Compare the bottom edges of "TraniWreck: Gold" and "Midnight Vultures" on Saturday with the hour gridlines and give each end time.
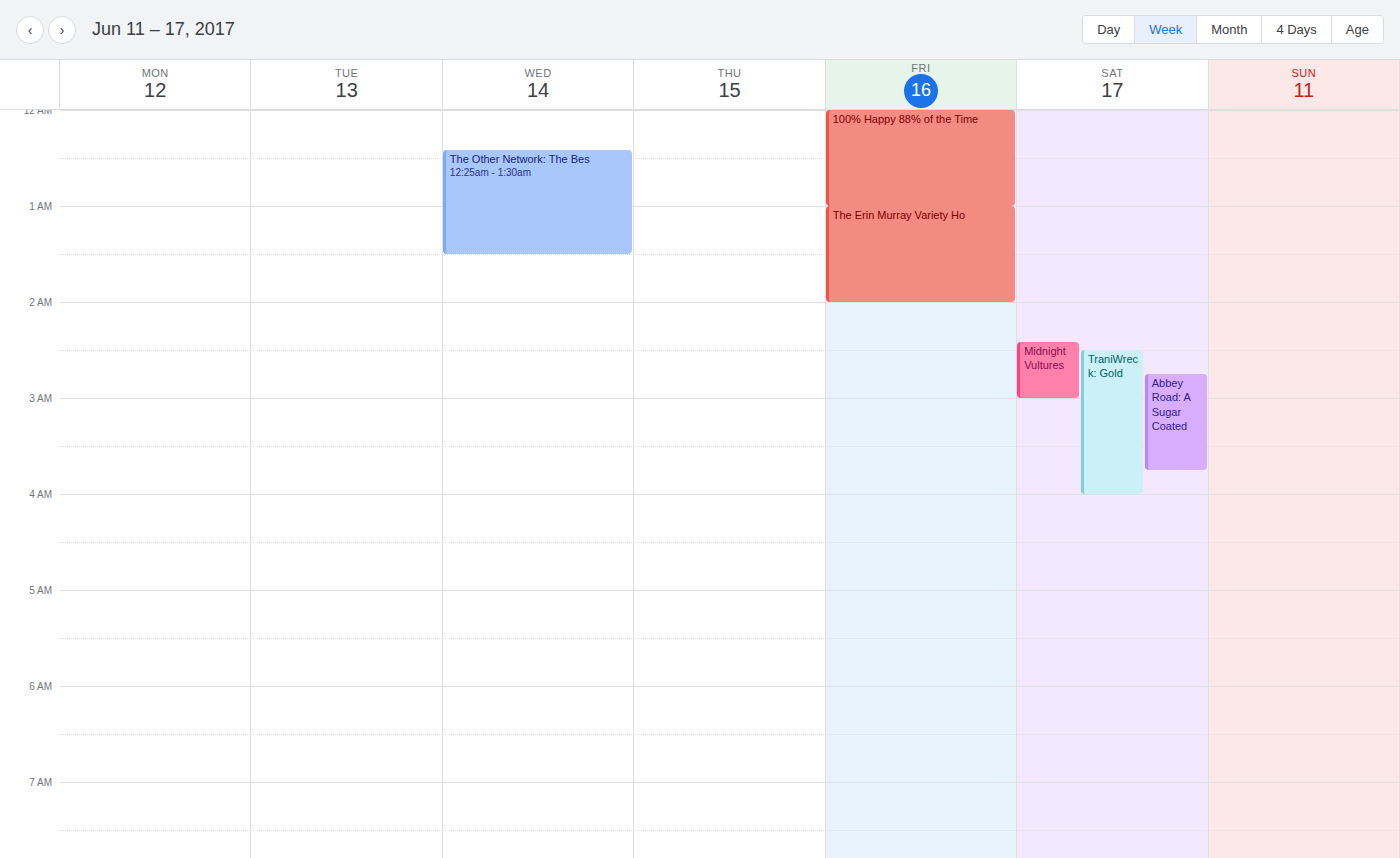
"TraniWreck: Gold": 4:00 AM, exactly on the 4 AM line. "Midnight Vultures": 3:00 AM, exactly on the 3 AM line.